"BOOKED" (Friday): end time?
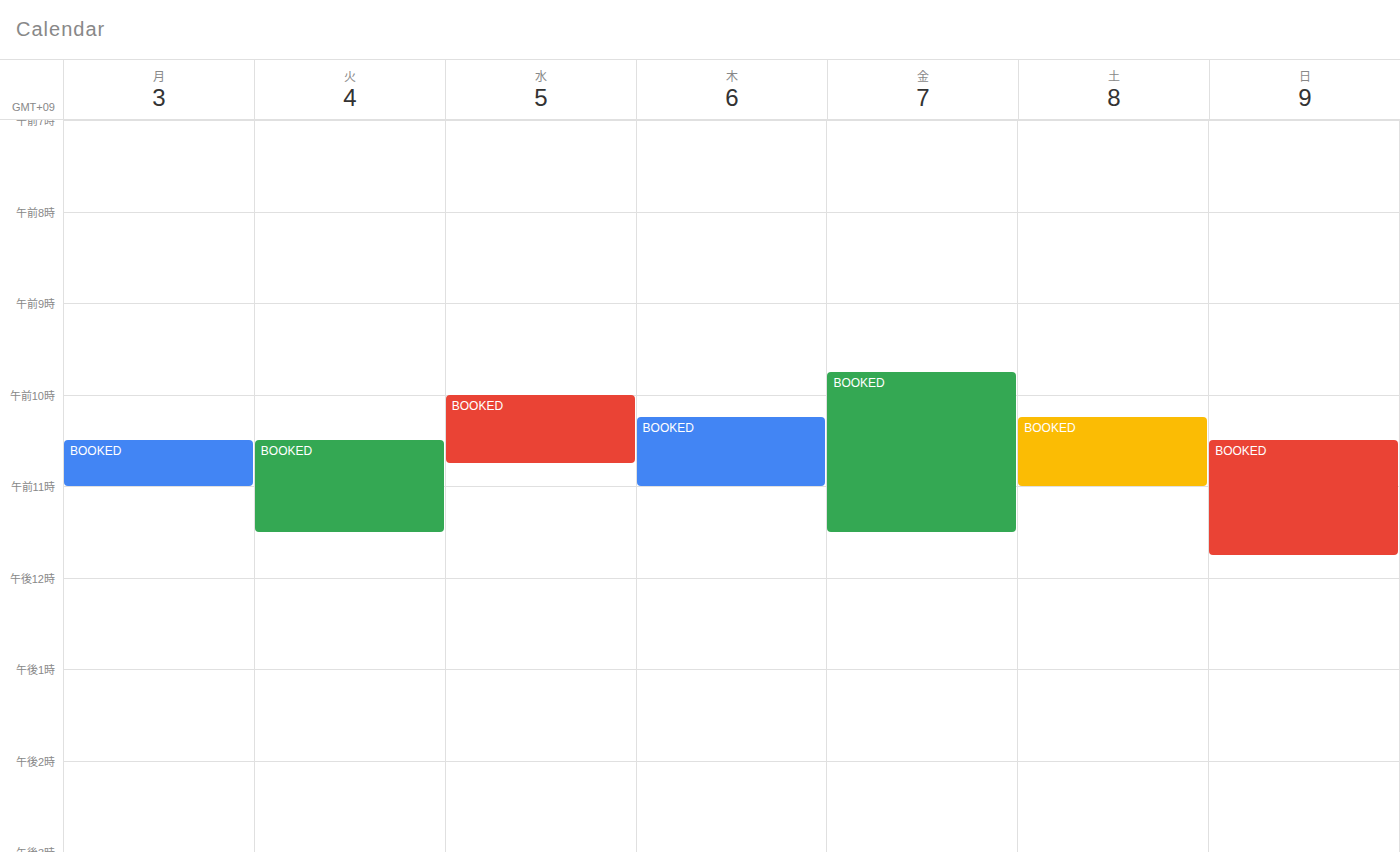
11:30 AM